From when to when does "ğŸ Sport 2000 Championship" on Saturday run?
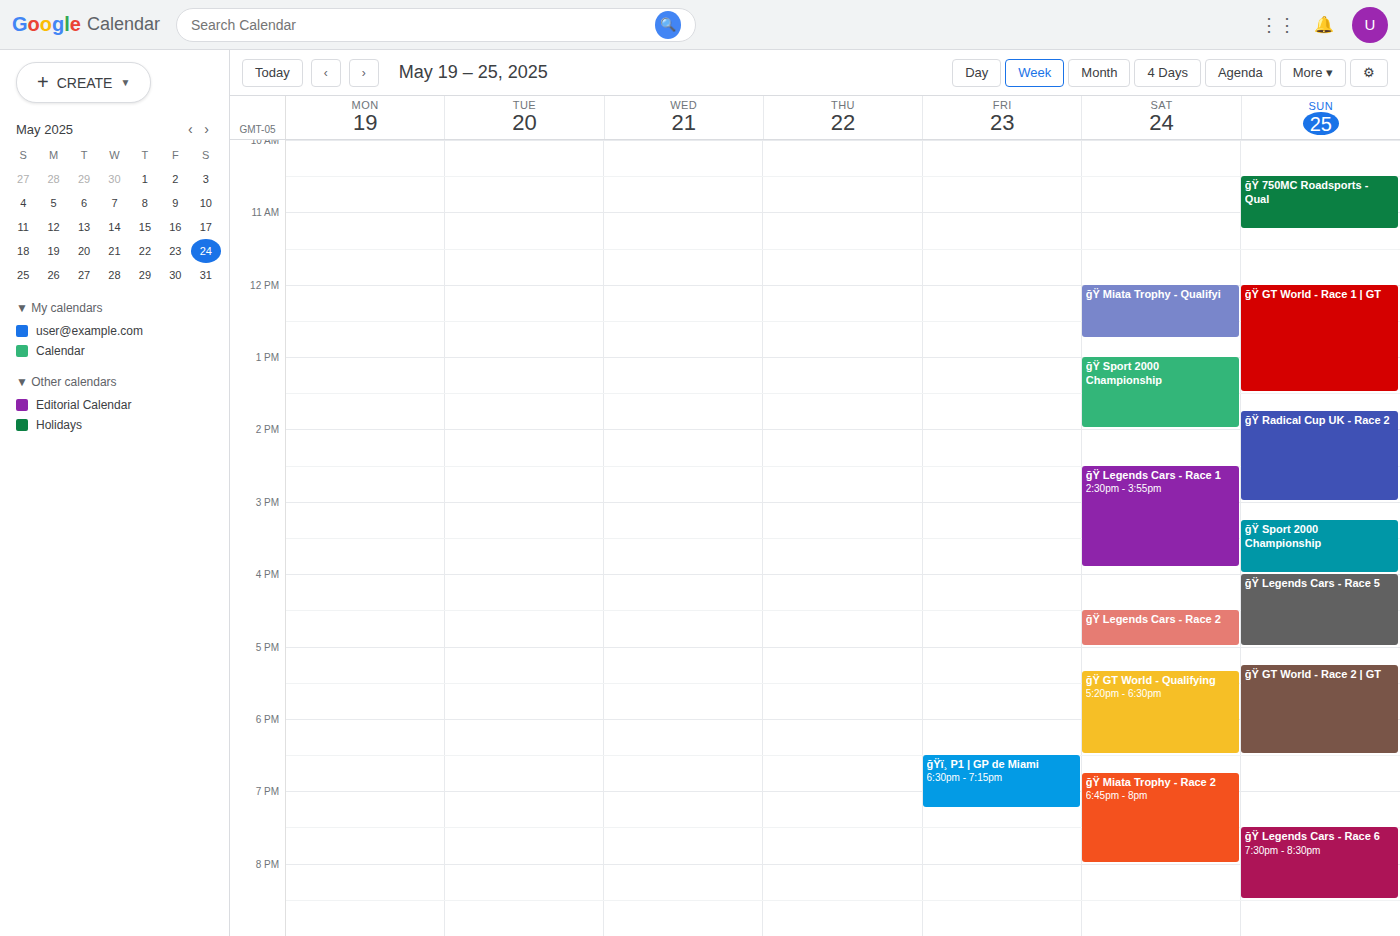
1:00 PM to 2:00 PM